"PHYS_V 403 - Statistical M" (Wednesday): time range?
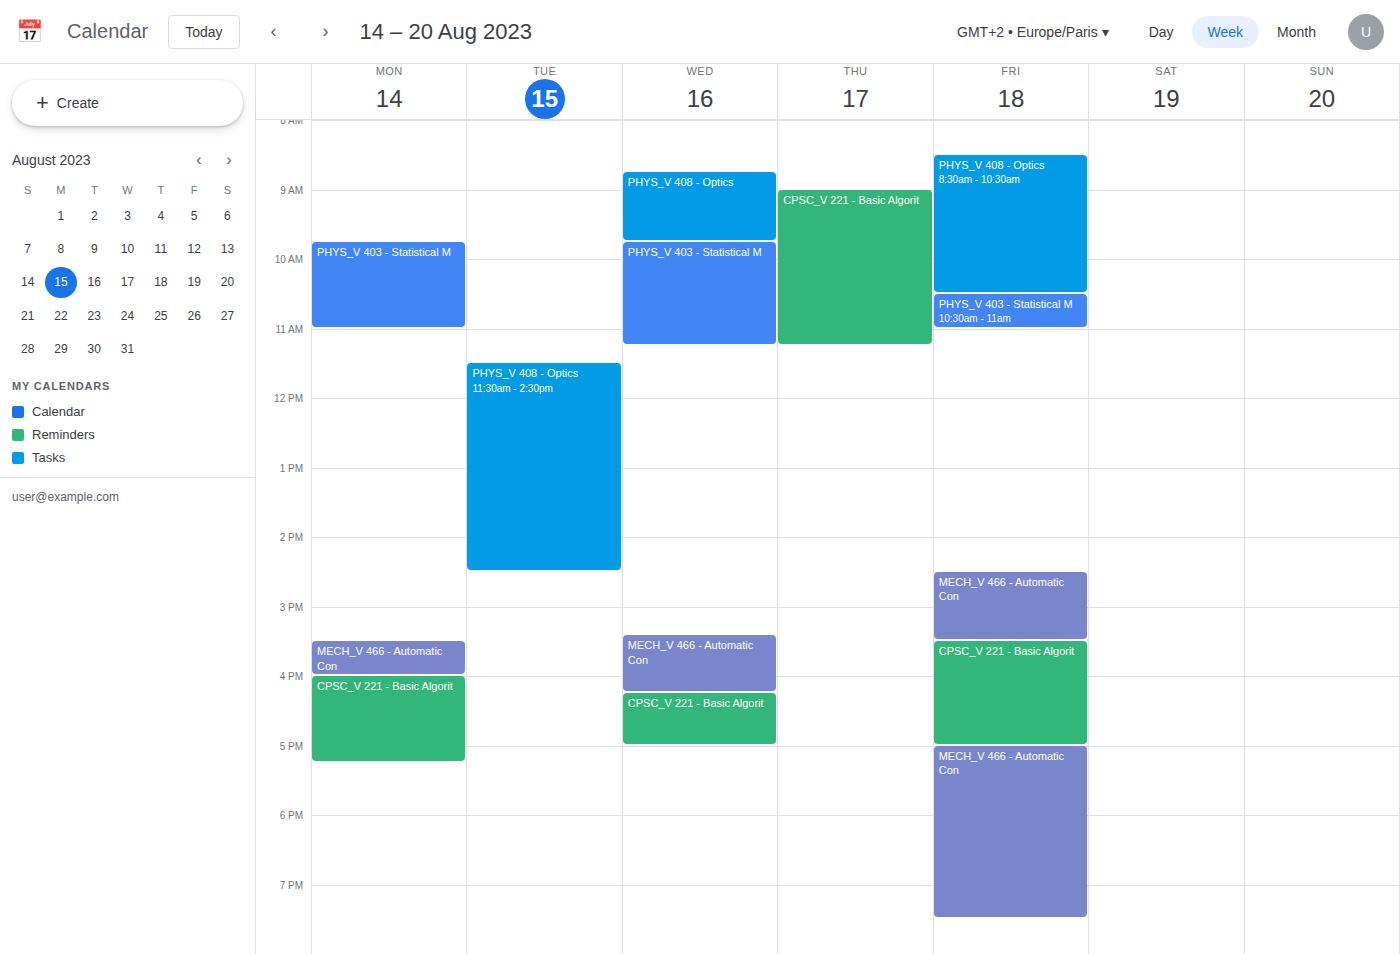
9:45 AM to 11:15 AM